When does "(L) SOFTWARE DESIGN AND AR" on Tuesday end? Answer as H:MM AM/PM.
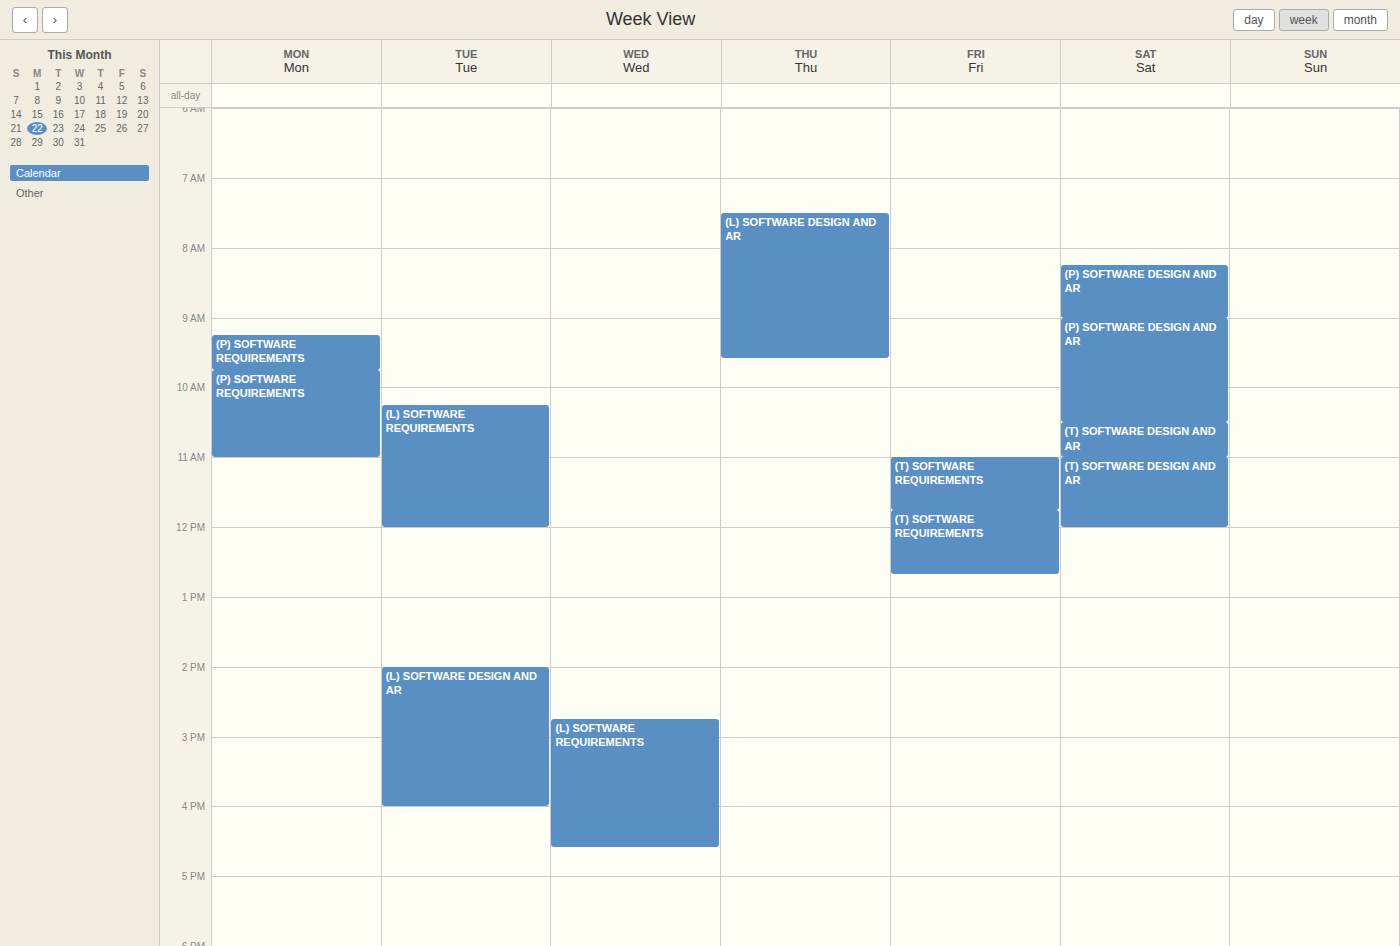
4:00 PM